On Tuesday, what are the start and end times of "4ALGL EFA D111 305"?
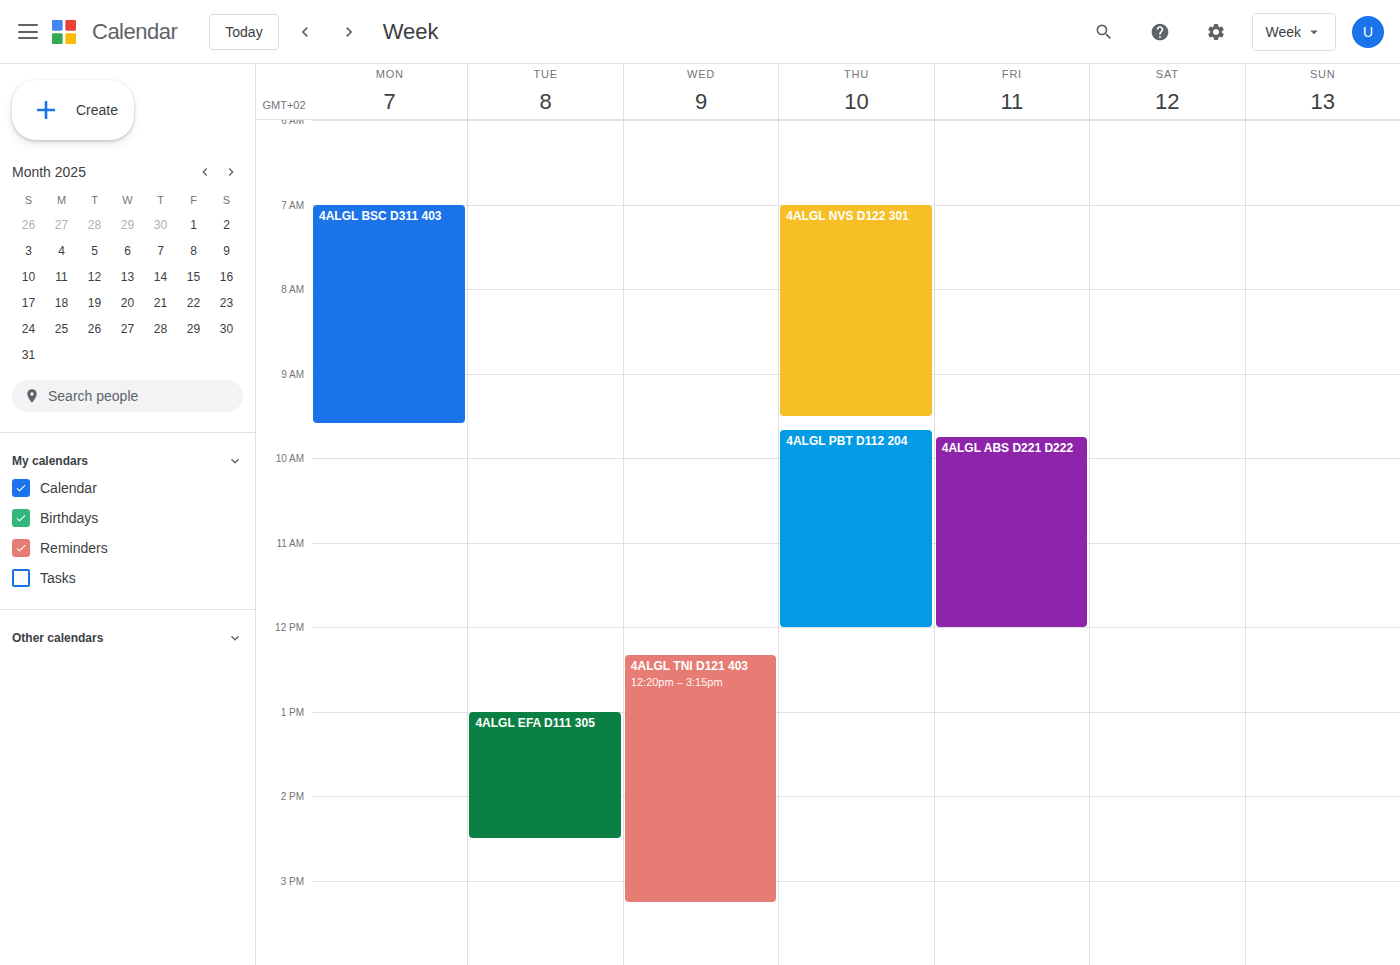
1:00 PM to 2:30 PM